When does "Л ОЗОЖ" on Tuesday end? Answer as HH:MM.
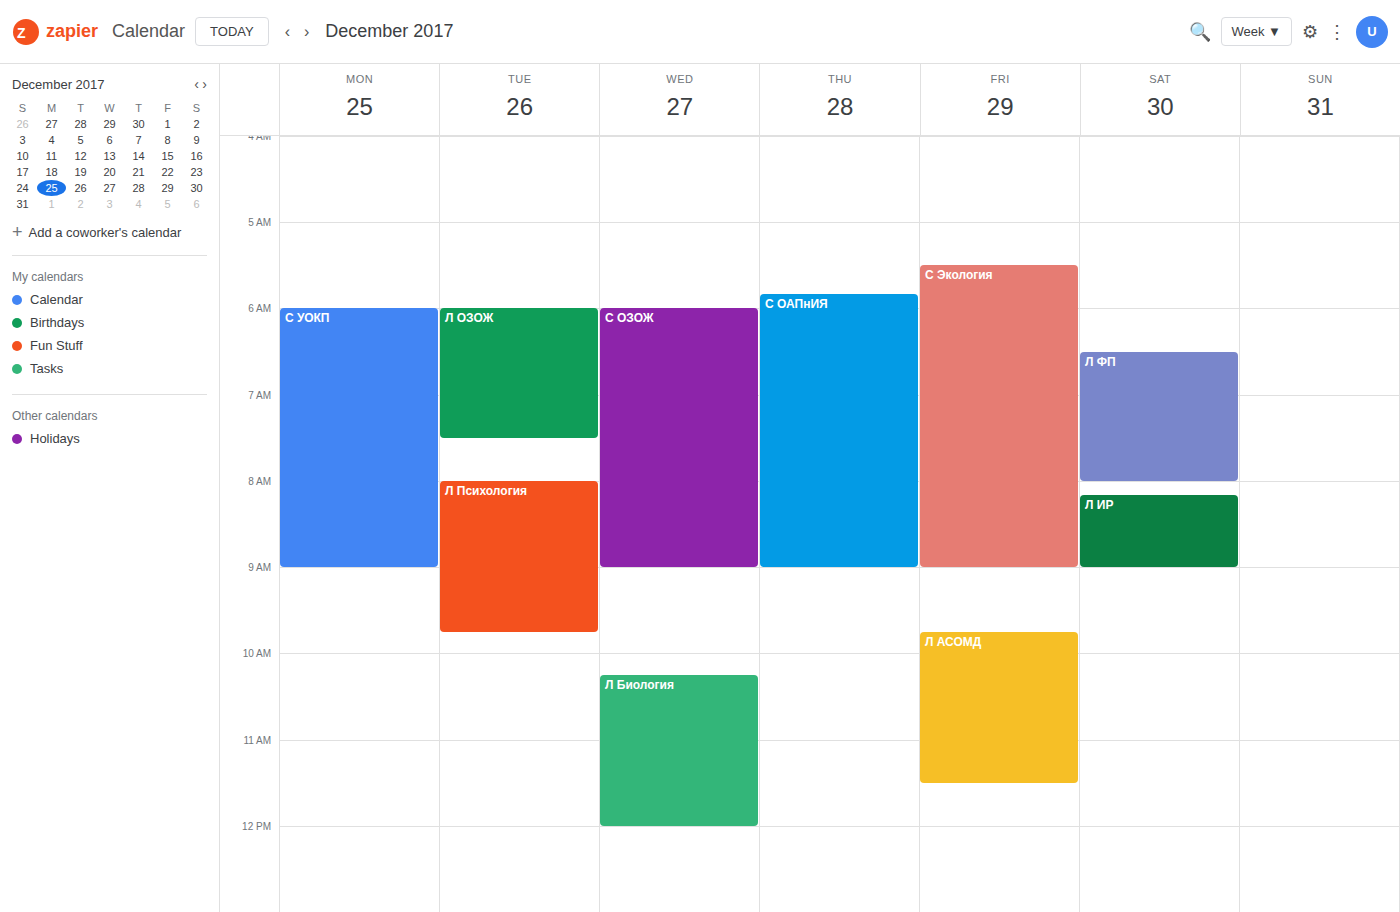
07:30